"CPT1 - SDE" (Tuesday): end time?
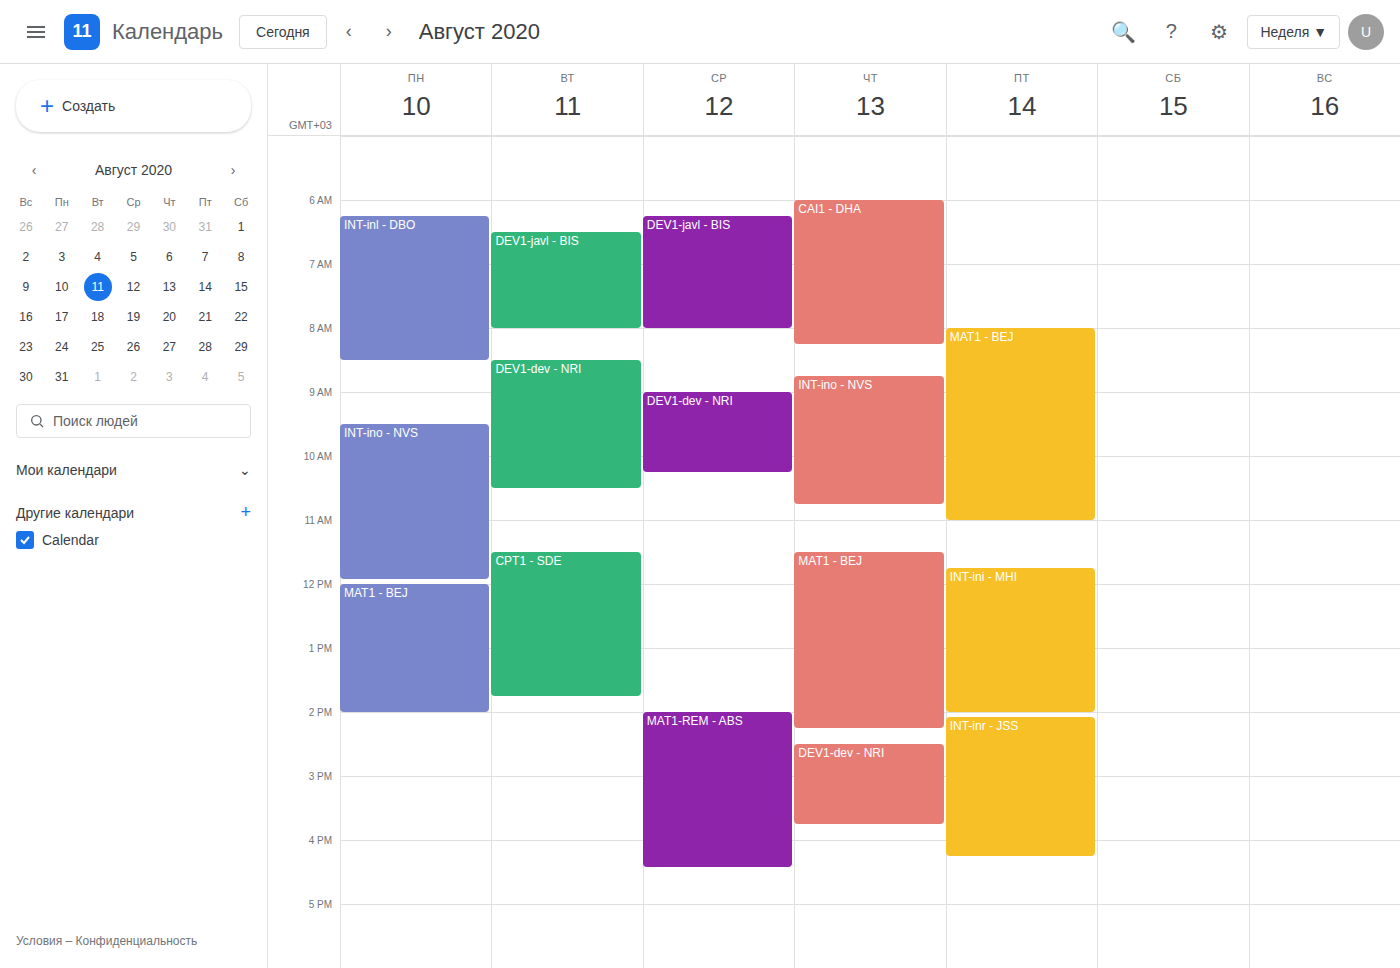
1:45 PM